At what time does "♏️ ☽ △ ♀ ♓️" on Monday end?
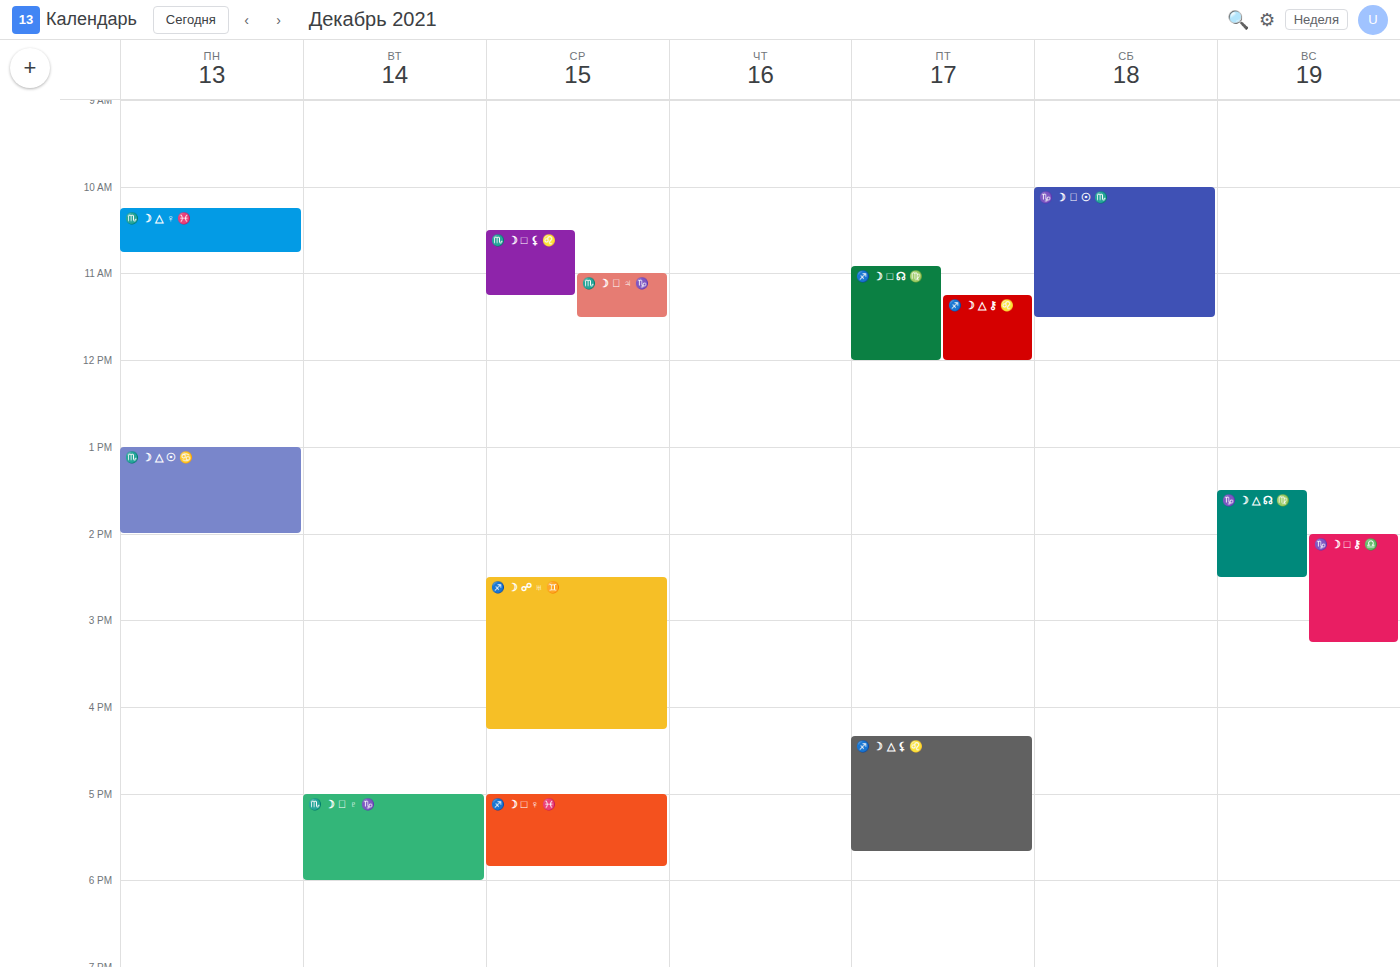
10:45 AM